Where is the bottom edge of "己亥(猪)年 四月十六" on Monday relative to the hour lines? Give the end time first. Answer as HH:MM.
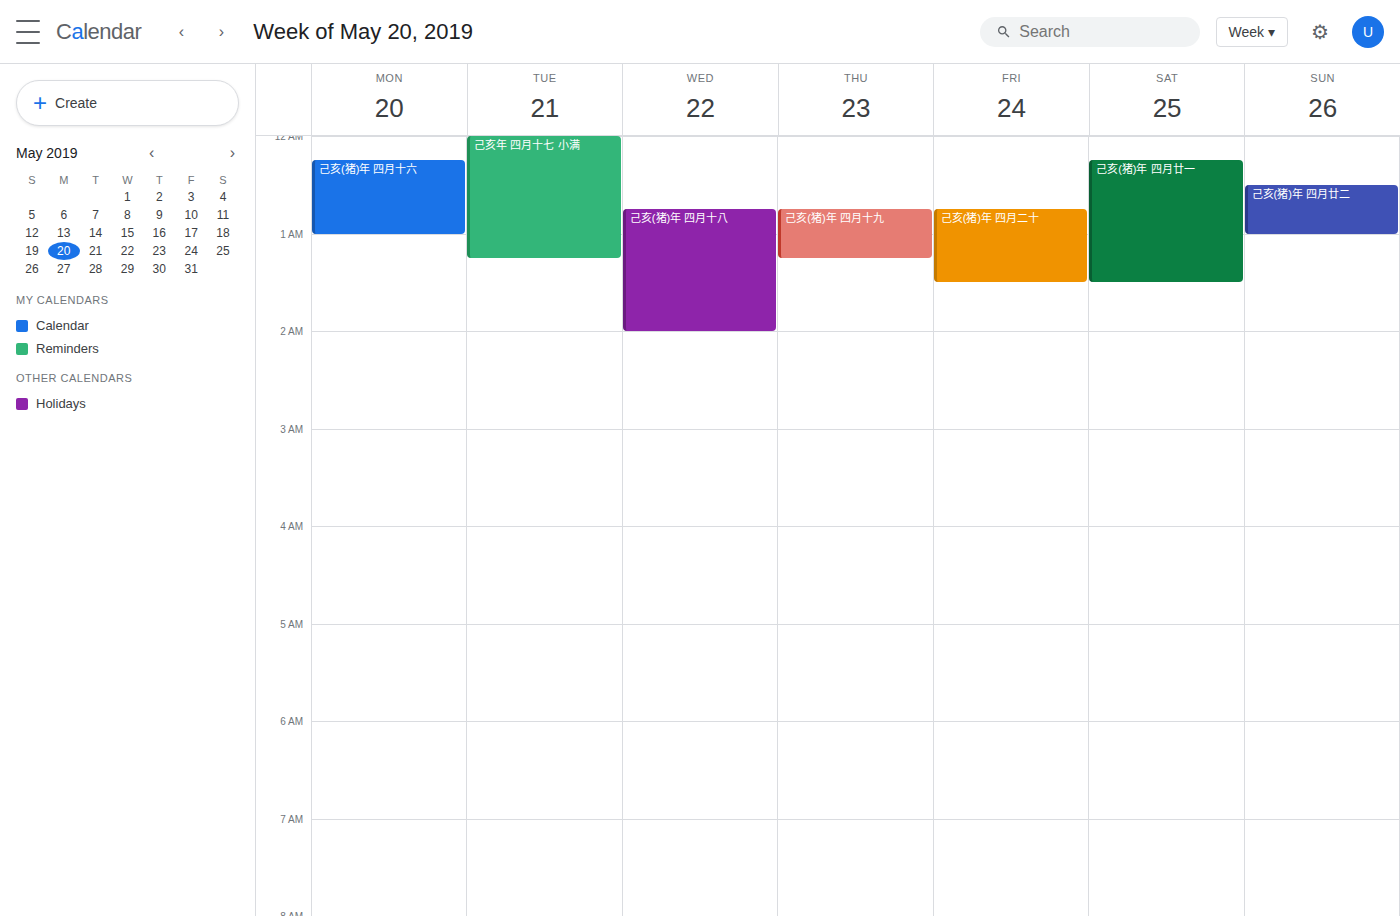
01:00 -- exactly on the 01:00 line.